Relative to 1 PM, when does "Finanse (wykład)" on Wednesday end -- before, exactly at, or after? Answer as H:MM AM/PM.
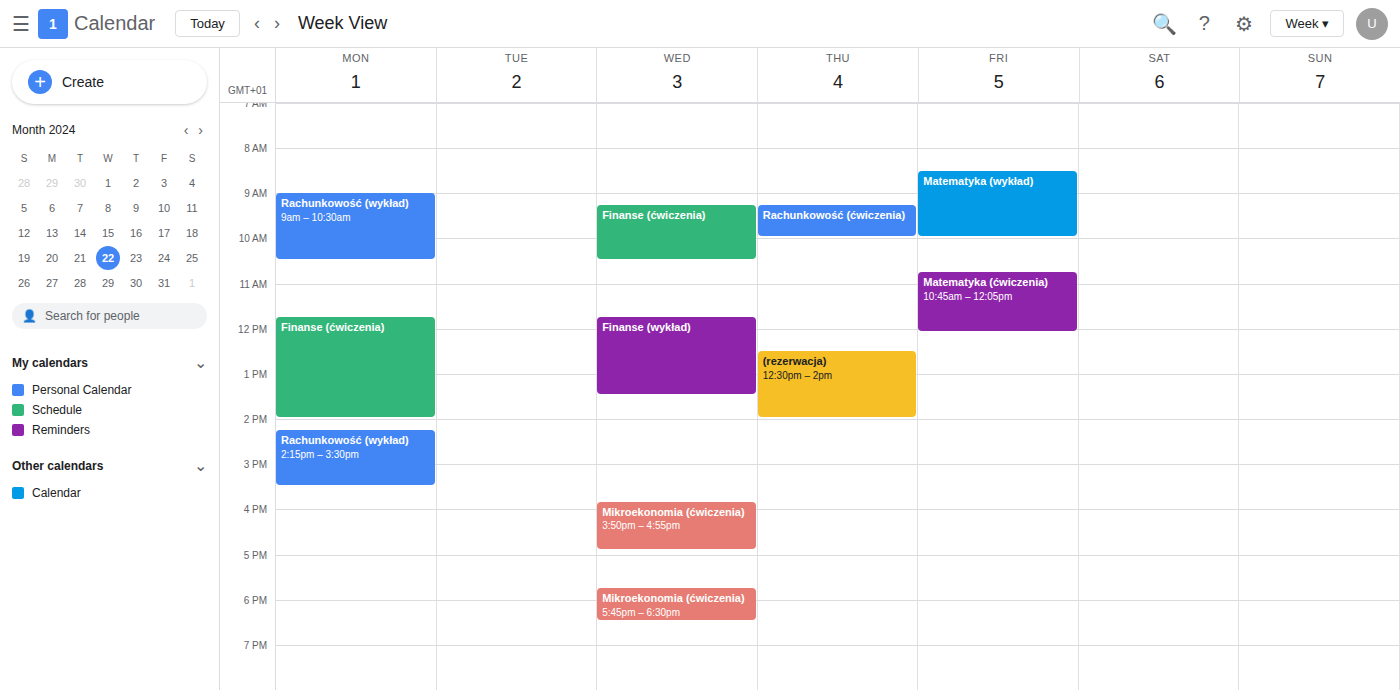
1:30 PM -- after 1 PM, 30 minutes below the 1 PM line.